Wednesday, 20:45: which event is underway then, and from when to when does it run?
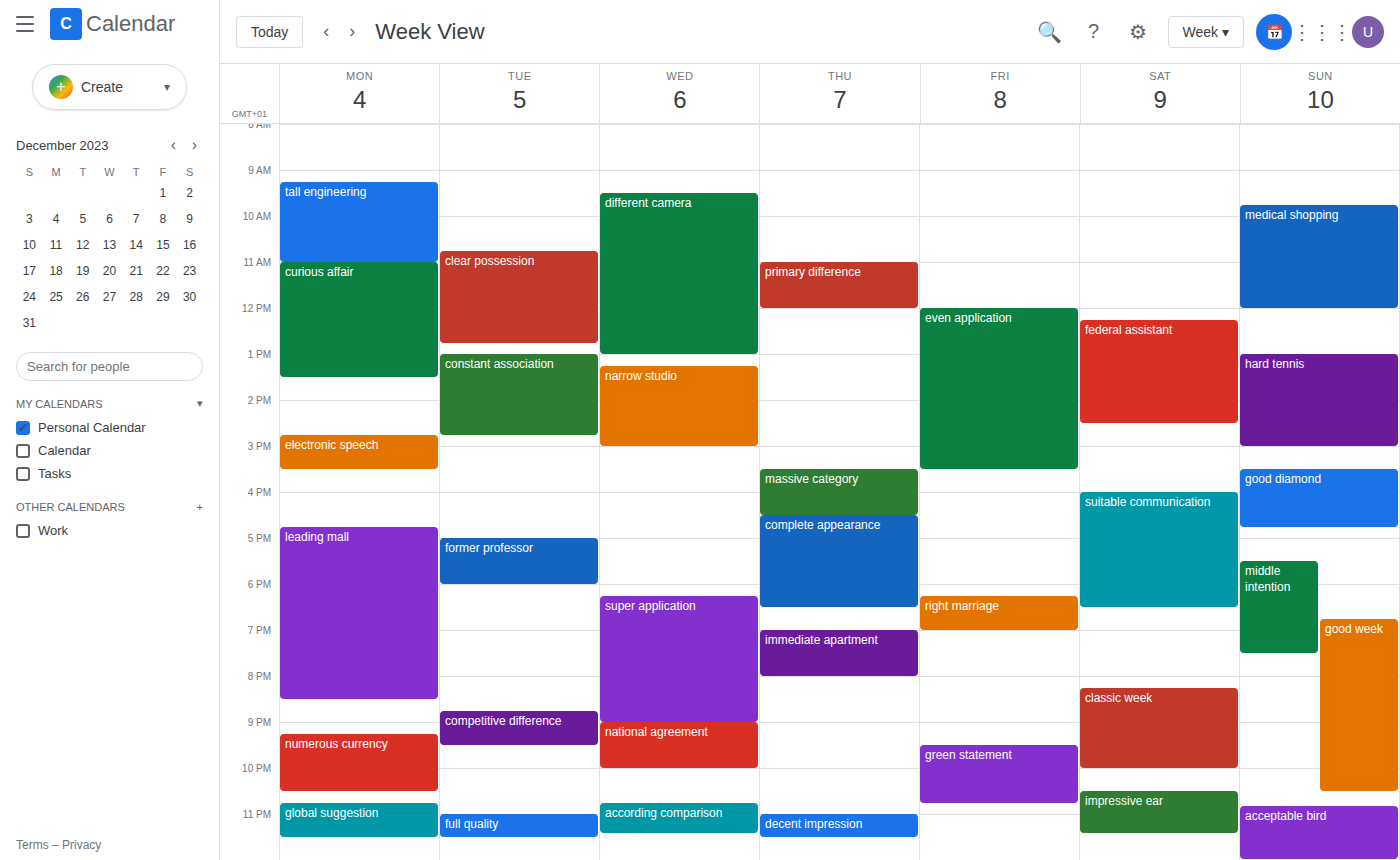
"super application", 18:15 to 21:00